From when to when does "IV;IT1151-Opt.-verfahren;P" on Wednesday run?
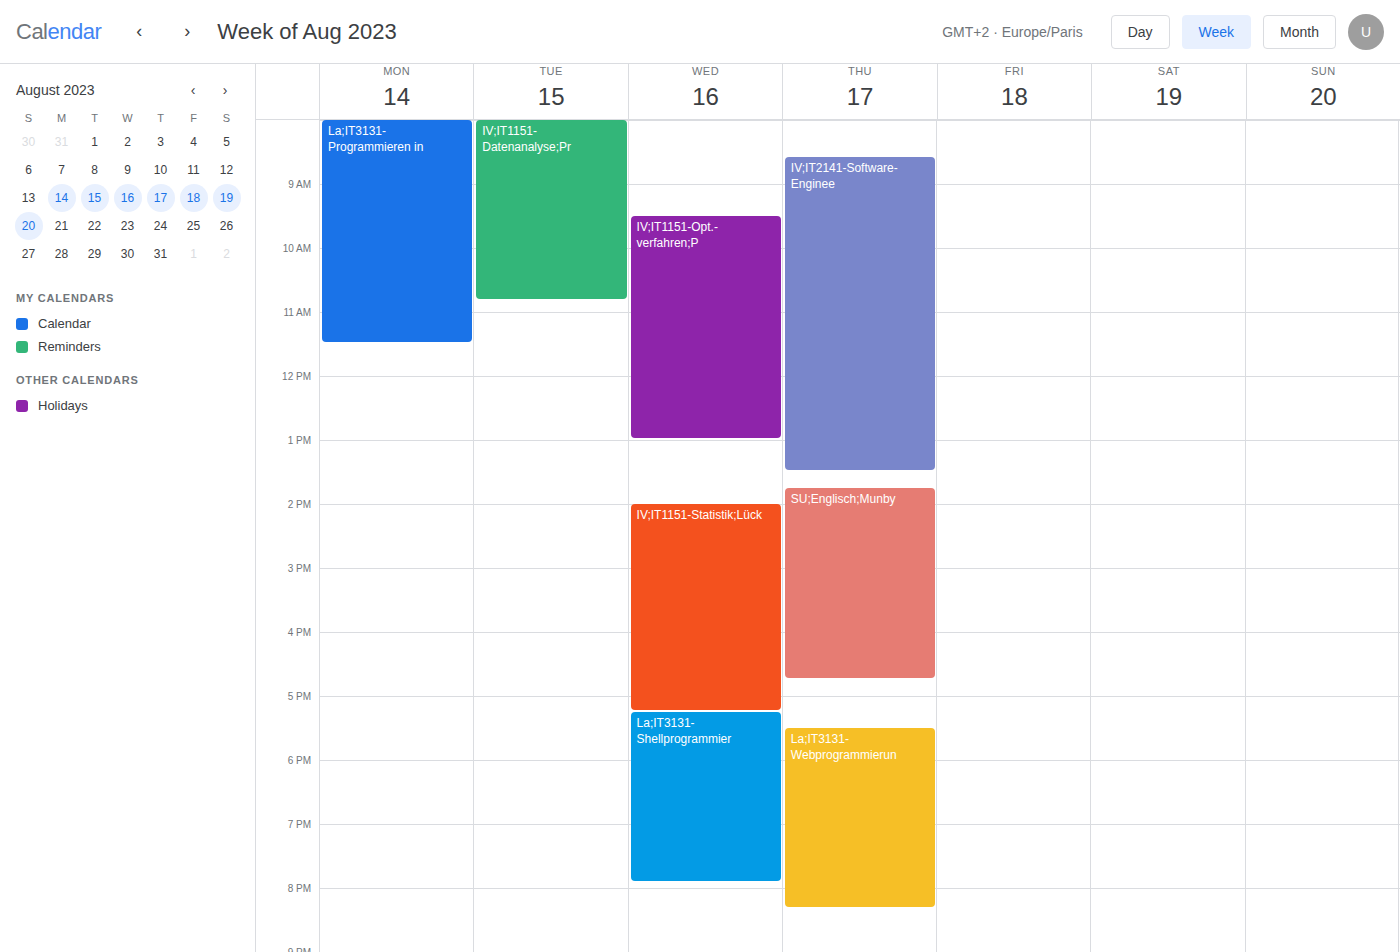
9:30 AM to 1:00 PM